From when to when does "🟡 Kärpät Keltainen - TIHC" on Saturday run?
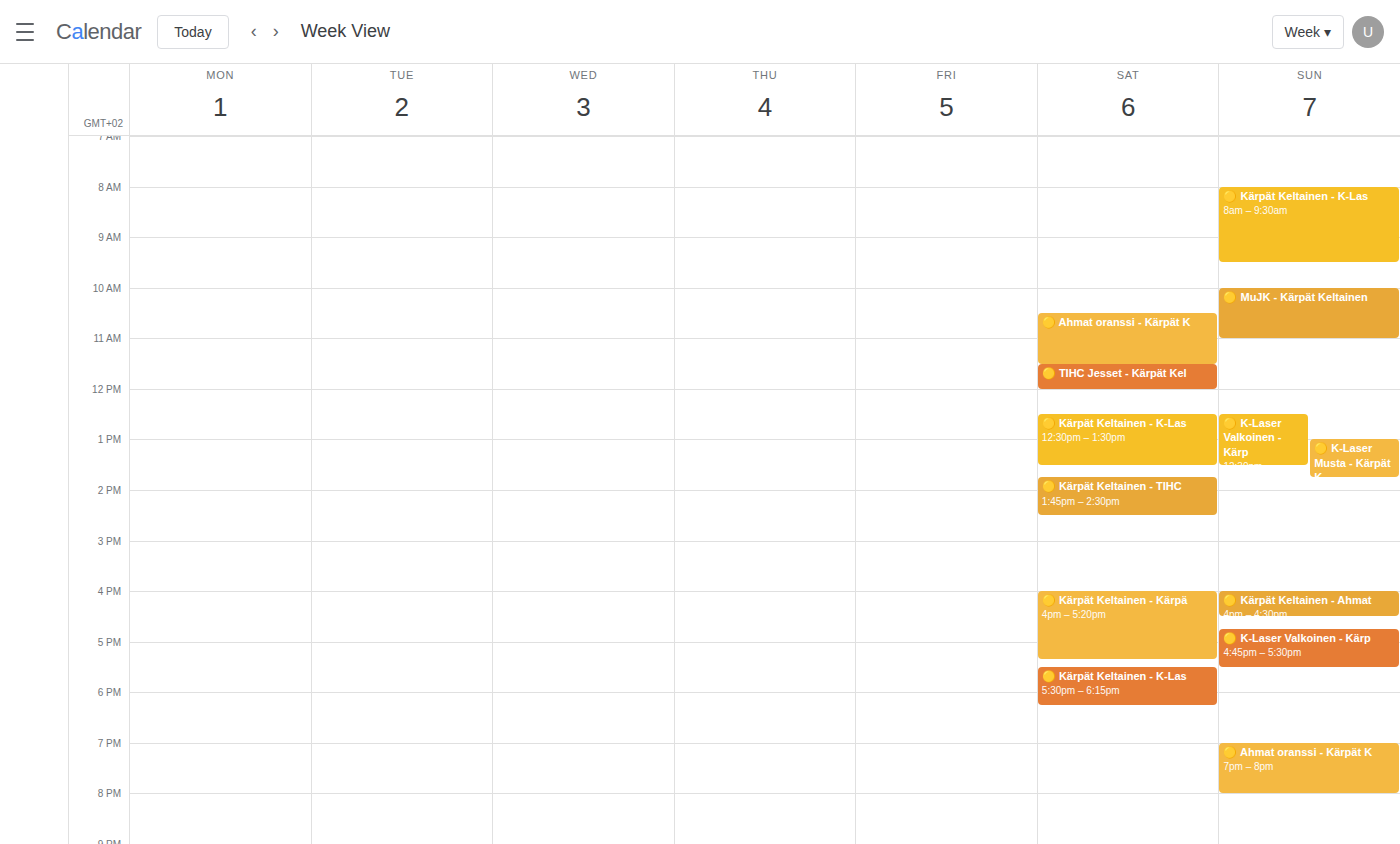
1:45 PM to 2:30 PM